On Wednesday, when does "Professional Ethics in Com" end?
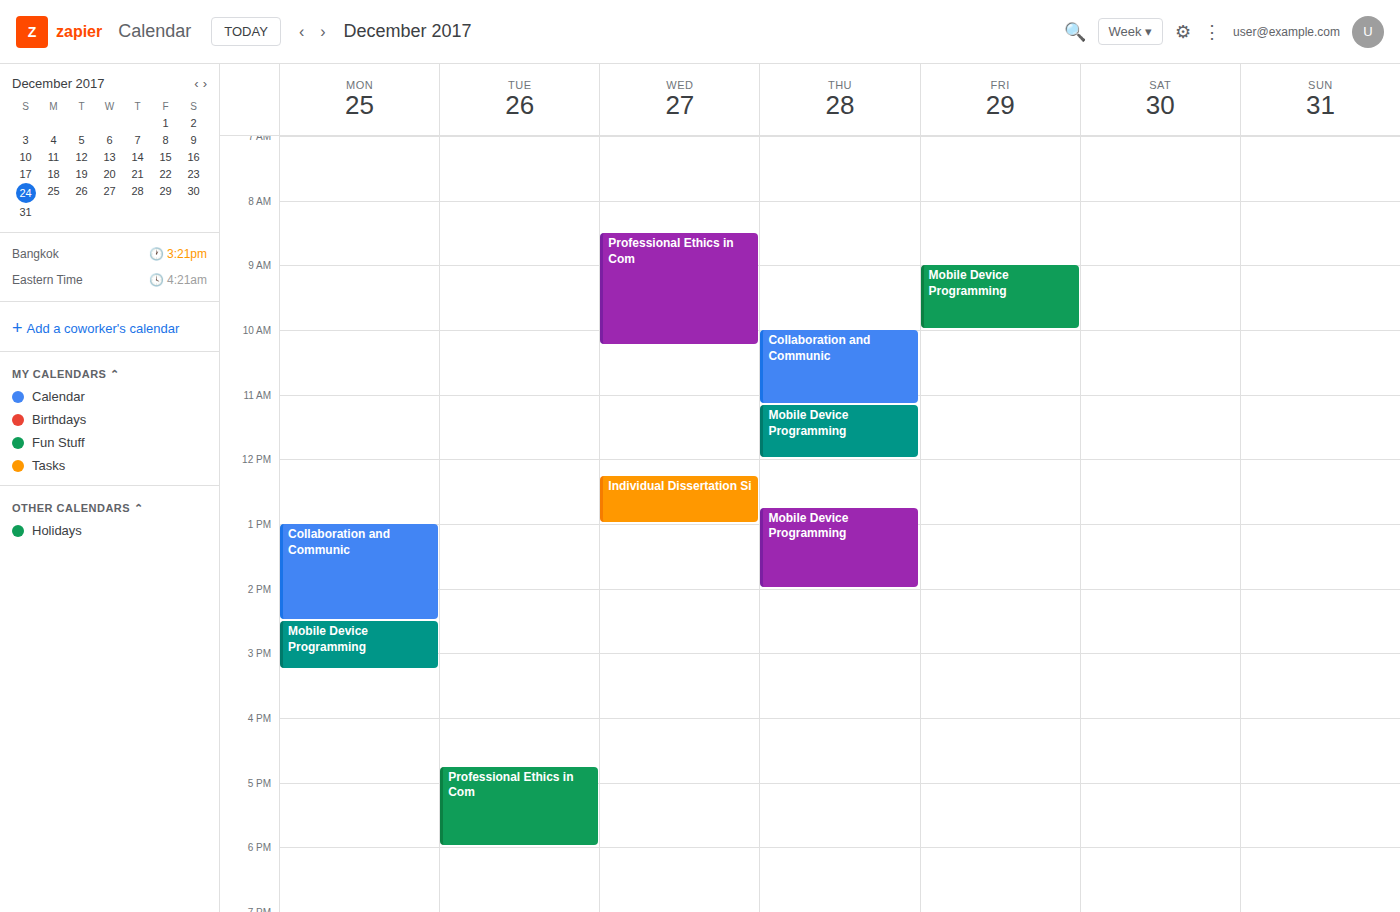
10:15 AM